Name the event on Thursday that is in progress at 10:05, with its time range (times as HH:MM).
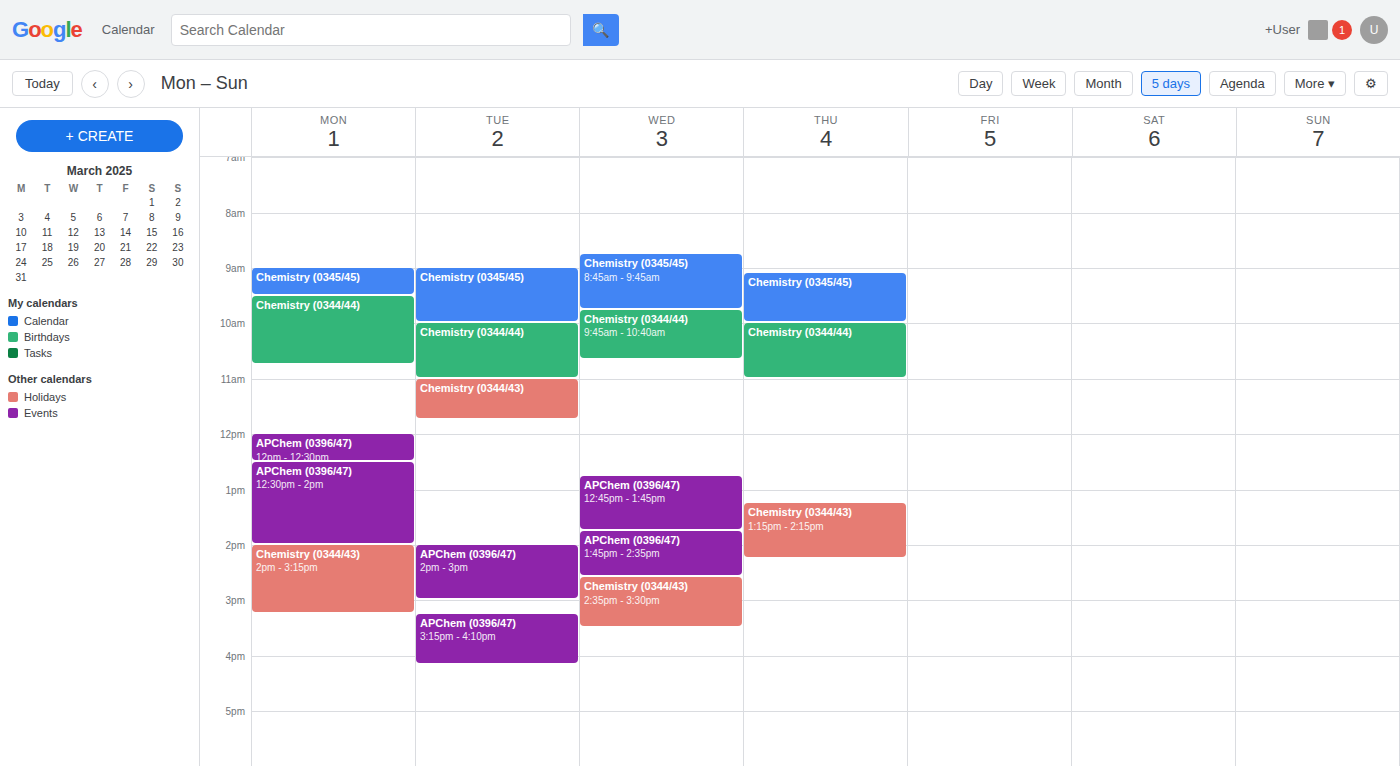
"Chemistry (0344/44)", 10:00 to 11:00